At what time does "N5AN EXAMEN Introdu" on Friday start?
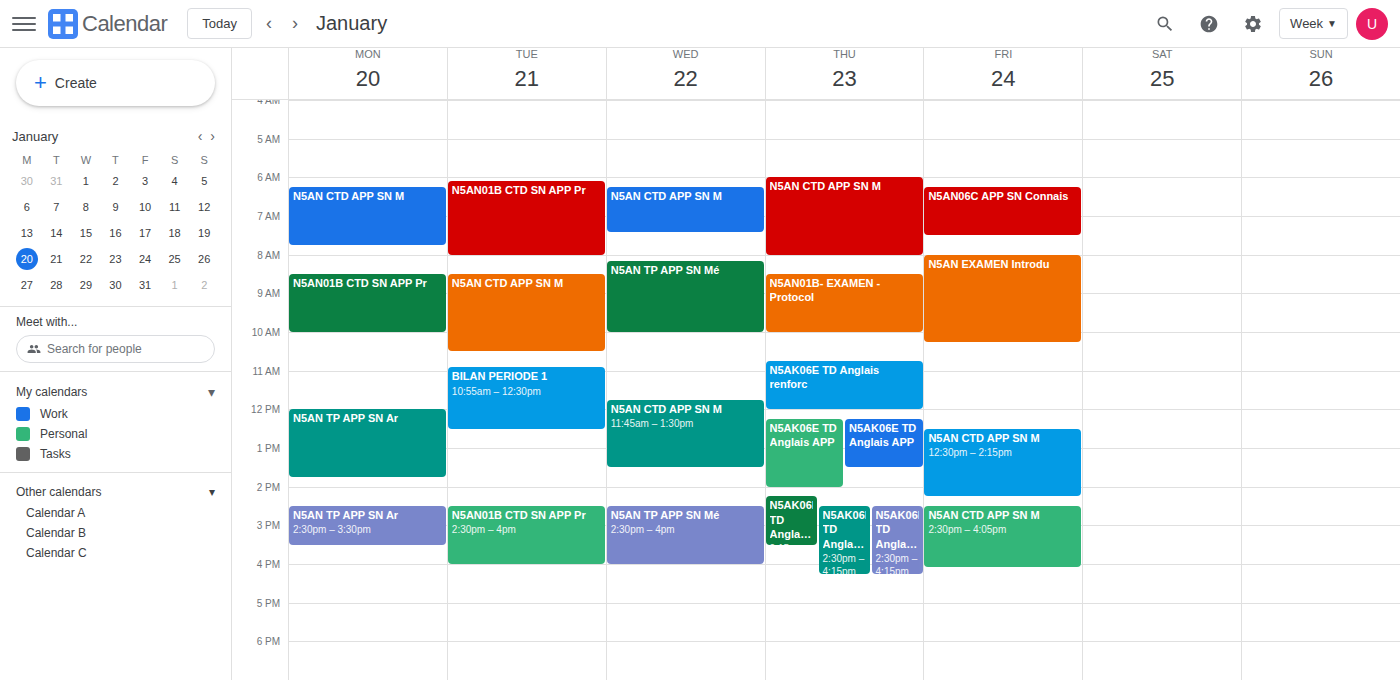
8:00 AM